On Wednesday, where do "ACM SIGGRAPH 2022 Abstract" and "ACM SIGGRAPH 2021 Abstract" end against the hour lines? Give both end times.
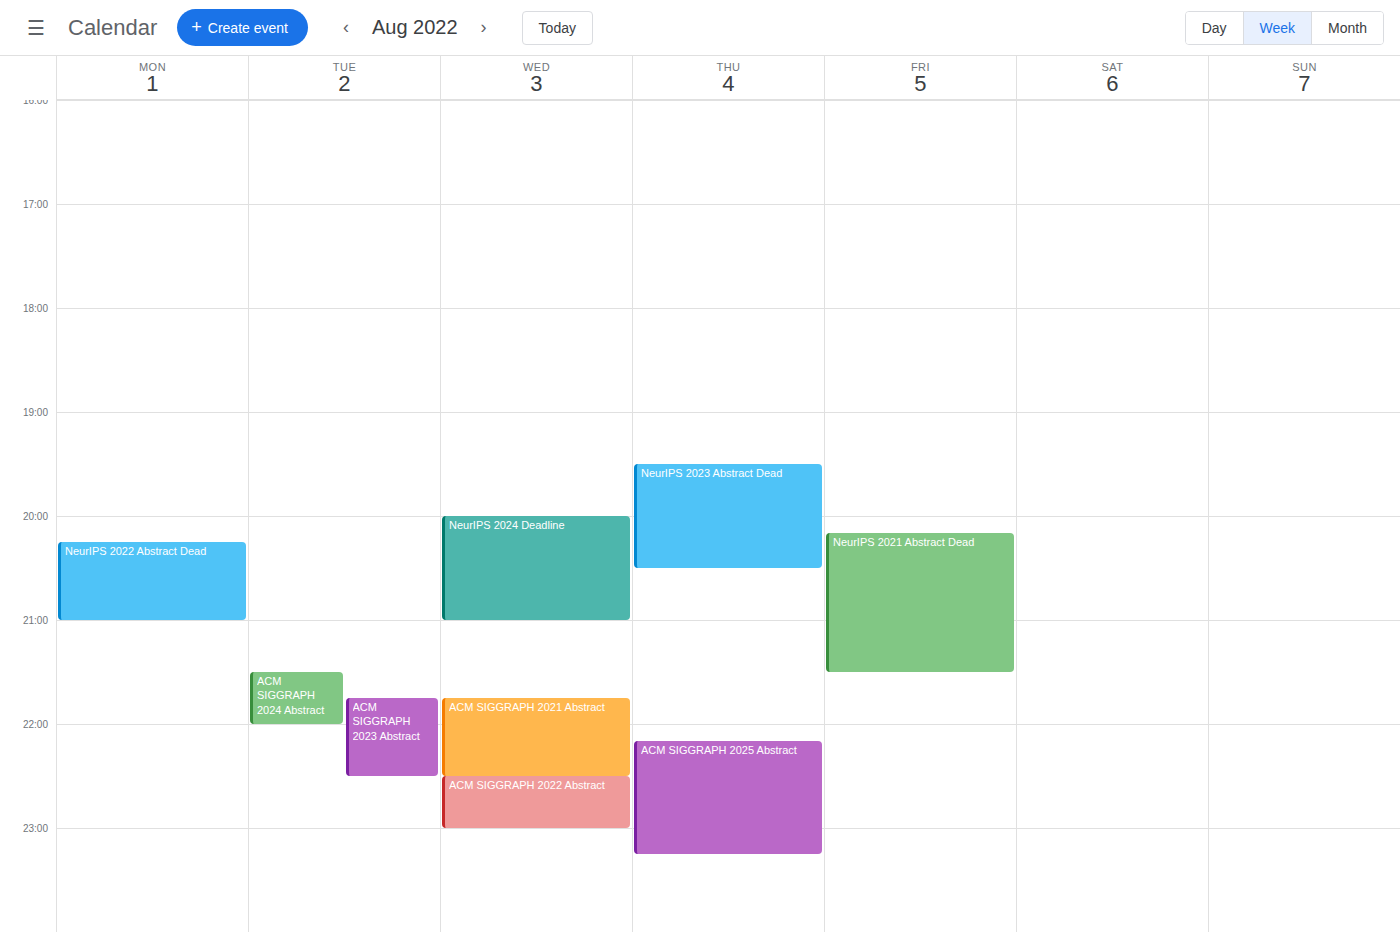
"ACM SIGGRAPH 2022 Abstract": 11:00 PM, exactly on the 11 PM line. "ACM SIGGRAPH 2021 Abstract": 10:30 PM, halfway between the 10 PM and 11 PM lines.